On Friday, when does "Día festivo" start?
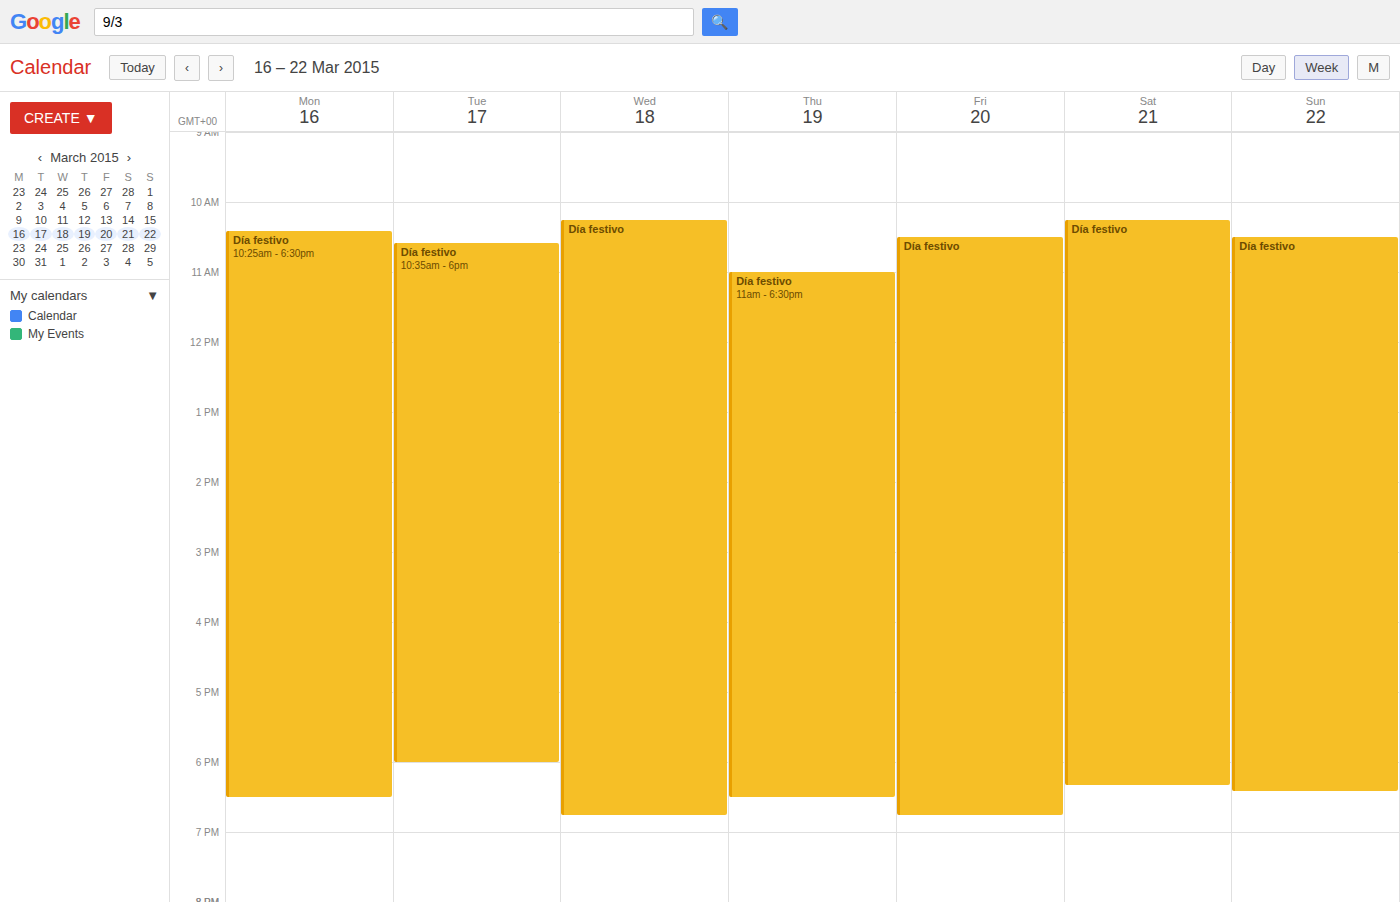
10:30 AM